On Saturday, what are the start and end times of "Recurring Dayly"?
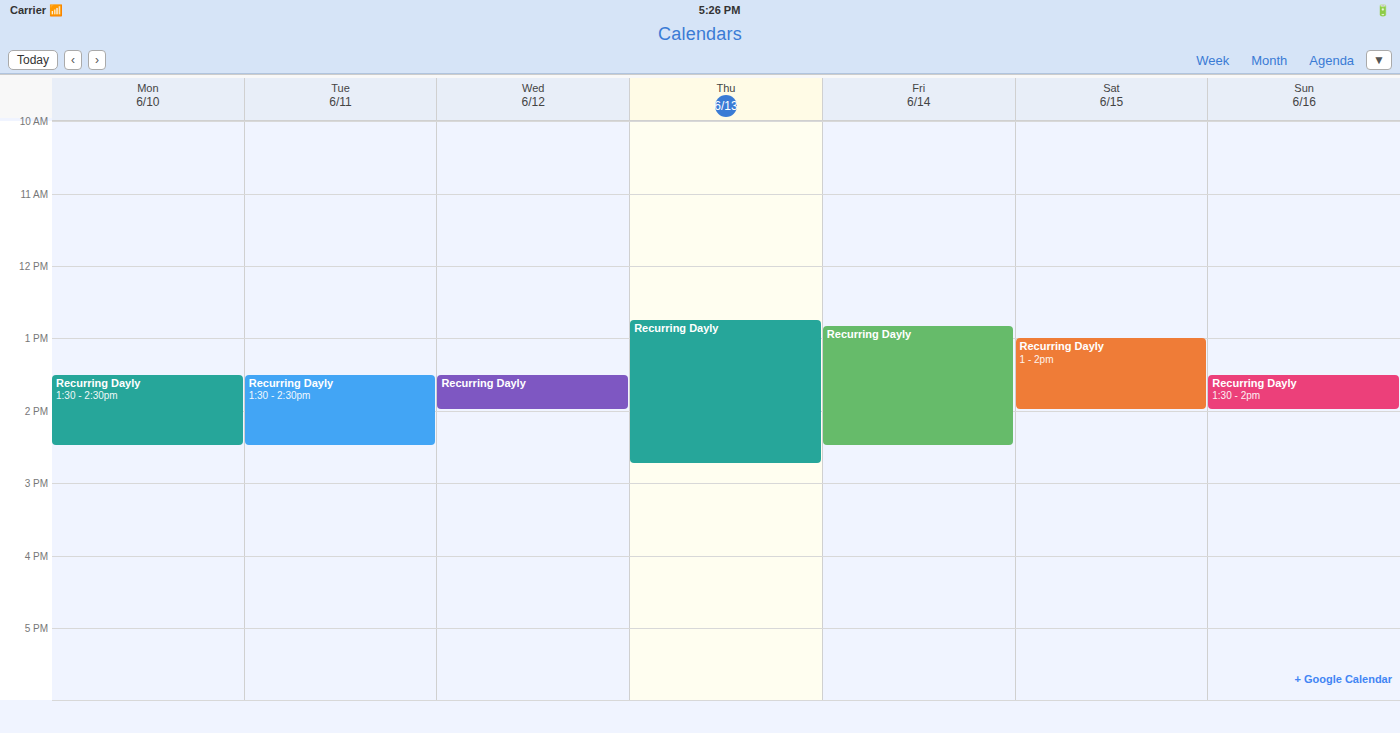
1:00 PM to 2:00 PM